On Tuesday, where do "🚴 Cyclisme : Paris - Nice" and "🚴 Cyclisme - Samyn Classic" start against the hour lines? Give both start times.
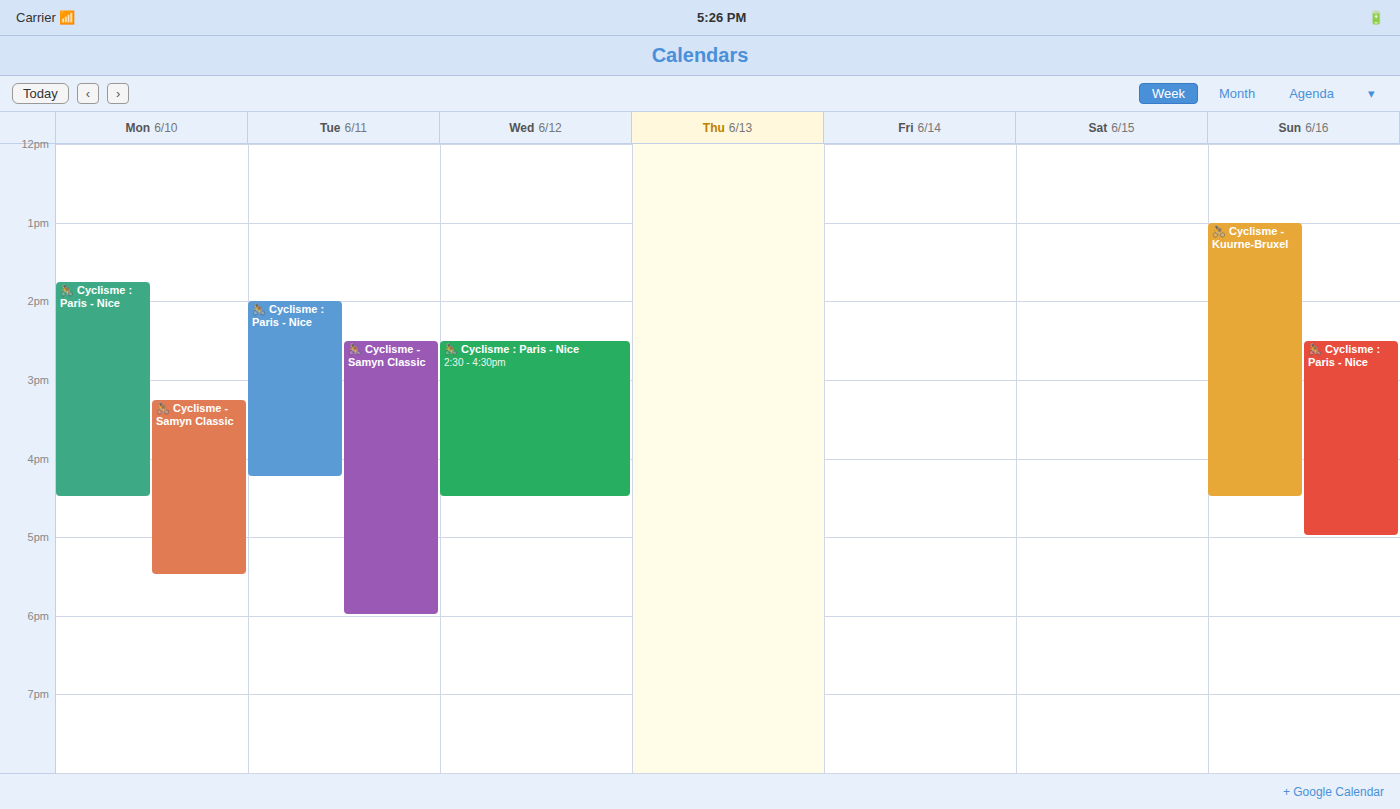
"🚴 Cyclisme : Paris - Nice": 2:00 PM, exactly on the 2 PM line. "🚴 Cyclisme - Samyn Classic": 2:30 PM, halfway between the 2 PM and 3 PM lines.